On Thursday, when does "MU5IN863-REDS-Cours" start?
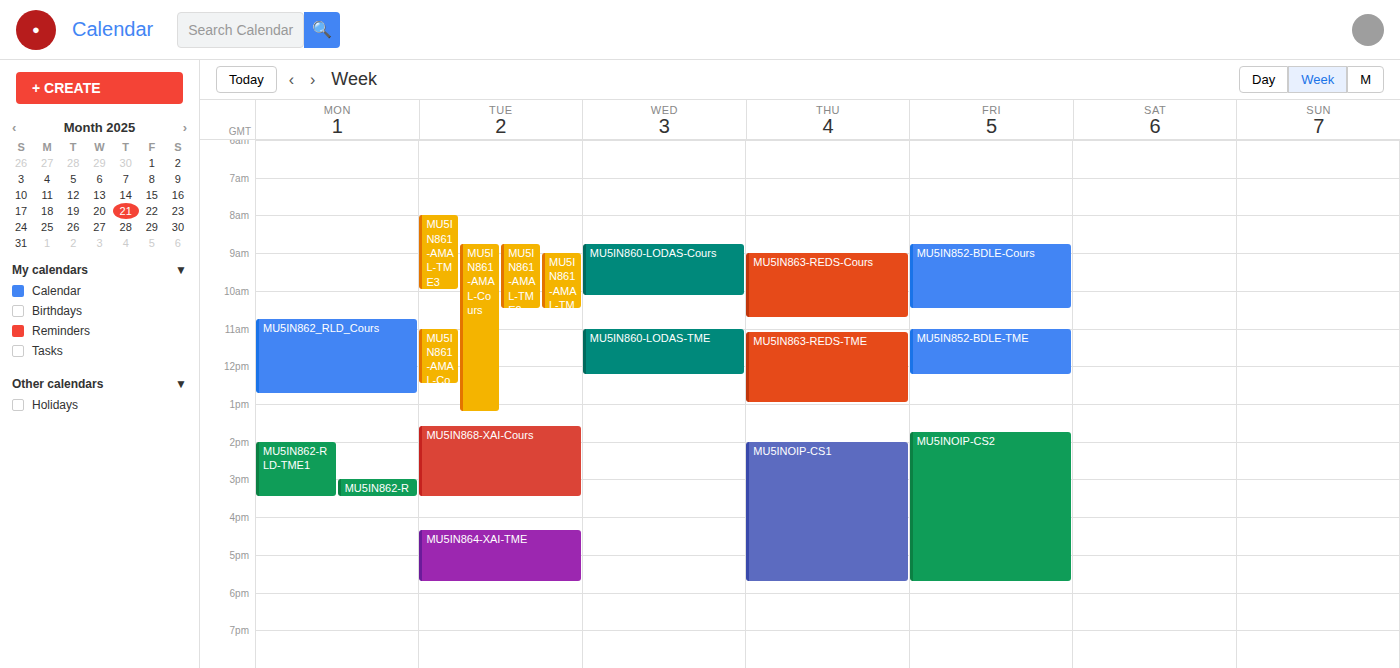
9:00 AM